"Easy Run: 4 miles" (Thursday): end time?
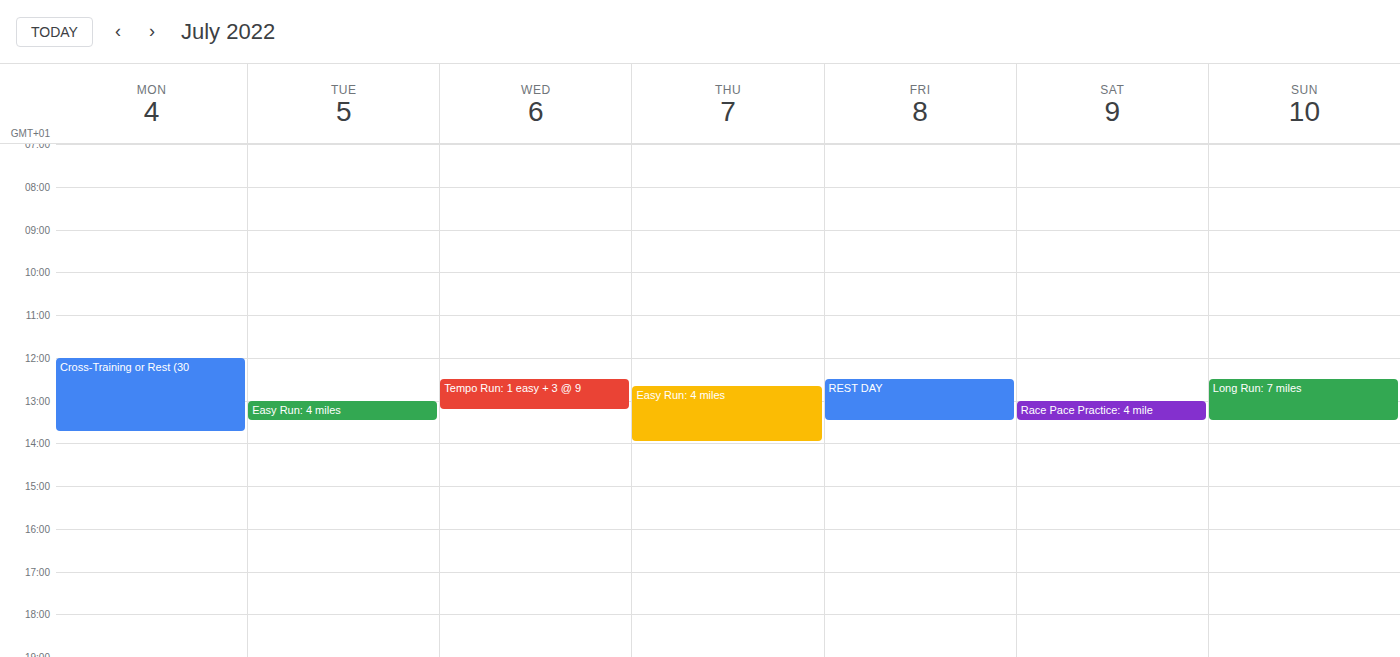
2:00 PM